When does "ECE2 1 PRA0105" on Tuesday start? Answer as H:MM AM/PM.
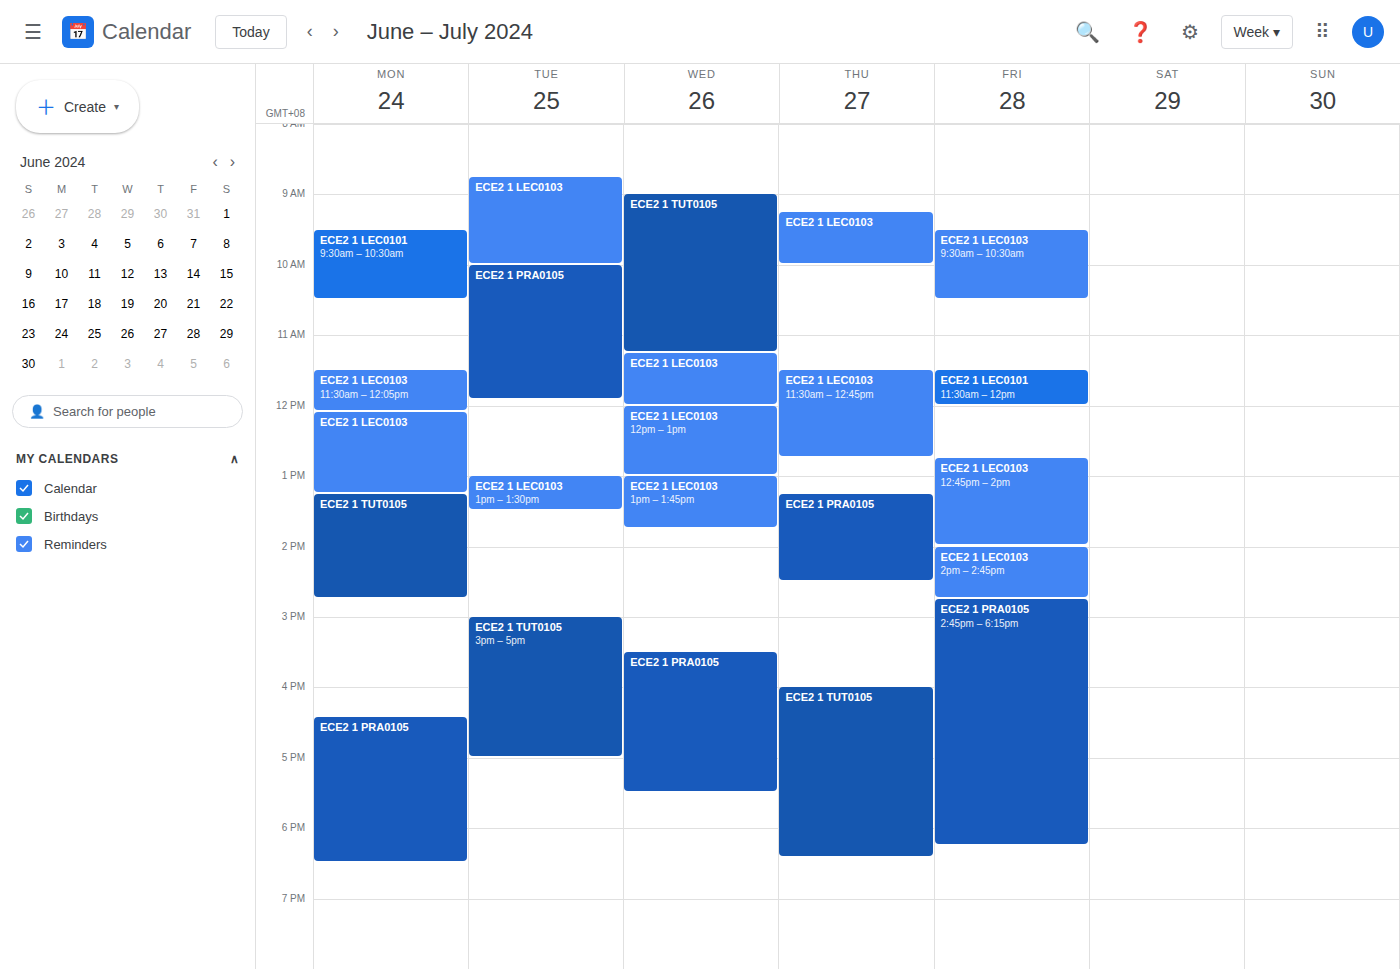
10:00 AM